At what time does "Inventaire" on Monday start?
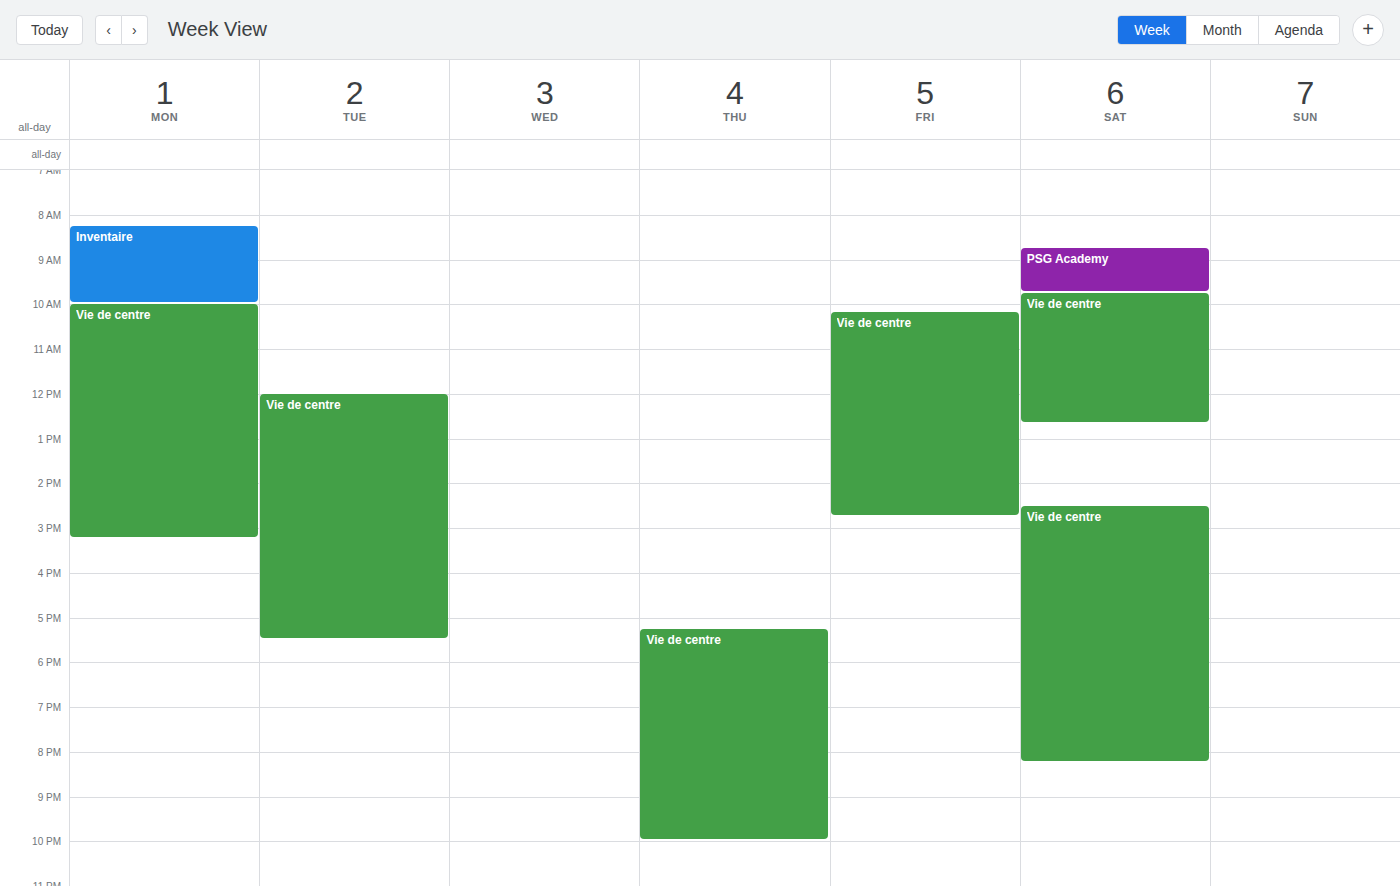
08:15